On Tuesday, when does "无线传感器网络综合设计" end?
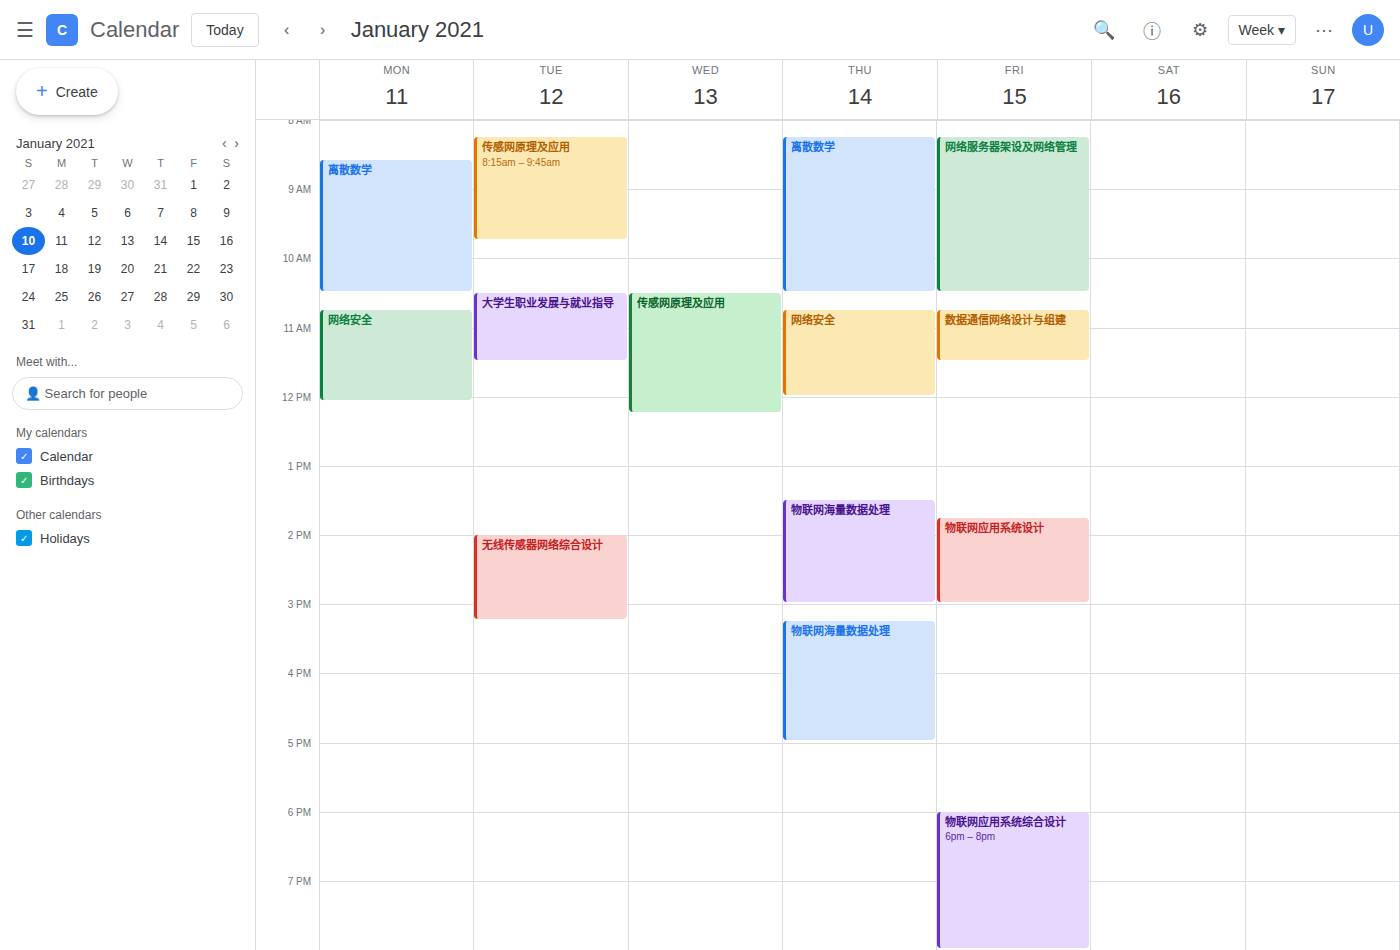
3:15 PM